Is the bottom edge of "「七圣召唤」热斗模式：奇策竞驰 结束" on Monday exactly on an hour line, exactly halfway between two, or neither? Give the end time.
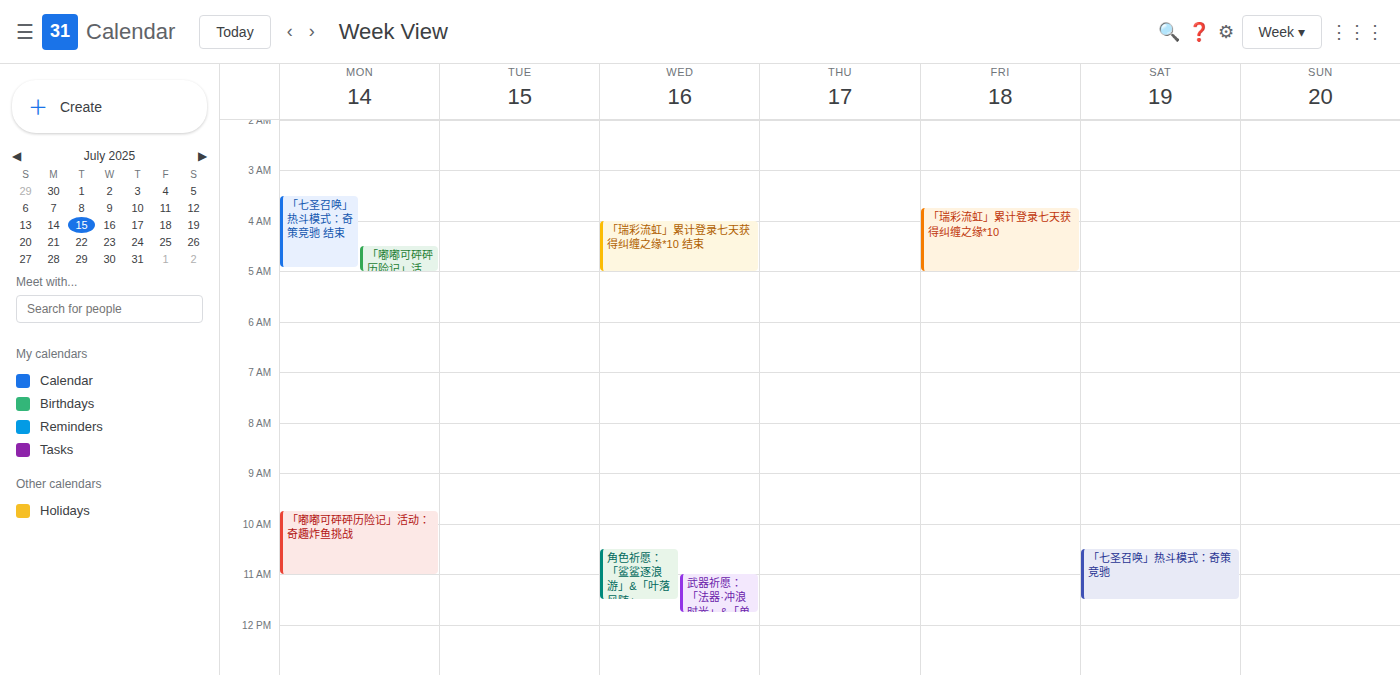
4:55 AM -- neither: 55 minutes below the 4 AM line and 5 minutes above the 5 AM line.